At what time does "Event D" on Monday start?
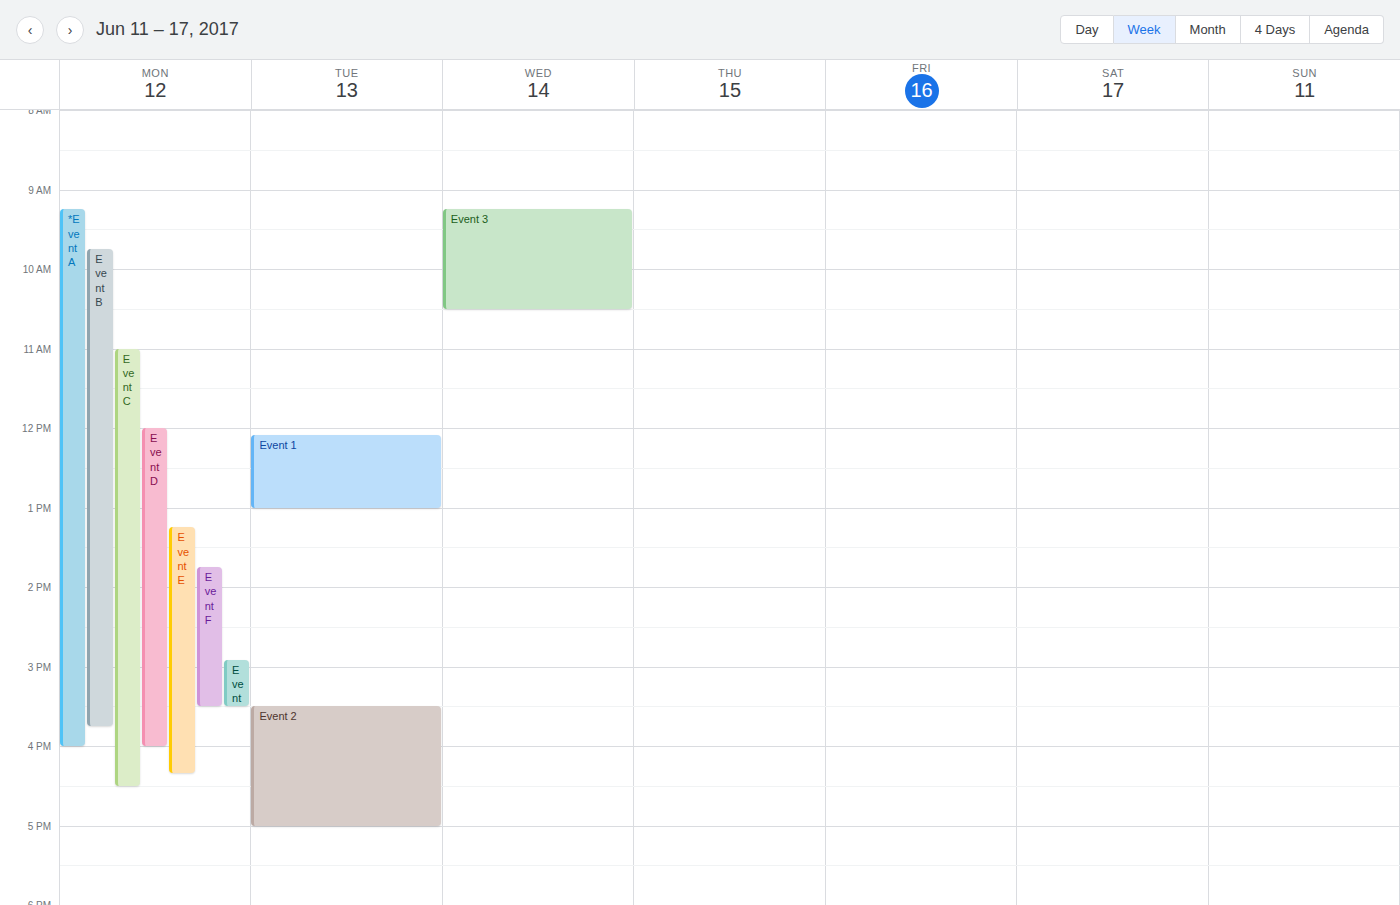
12:00 PM